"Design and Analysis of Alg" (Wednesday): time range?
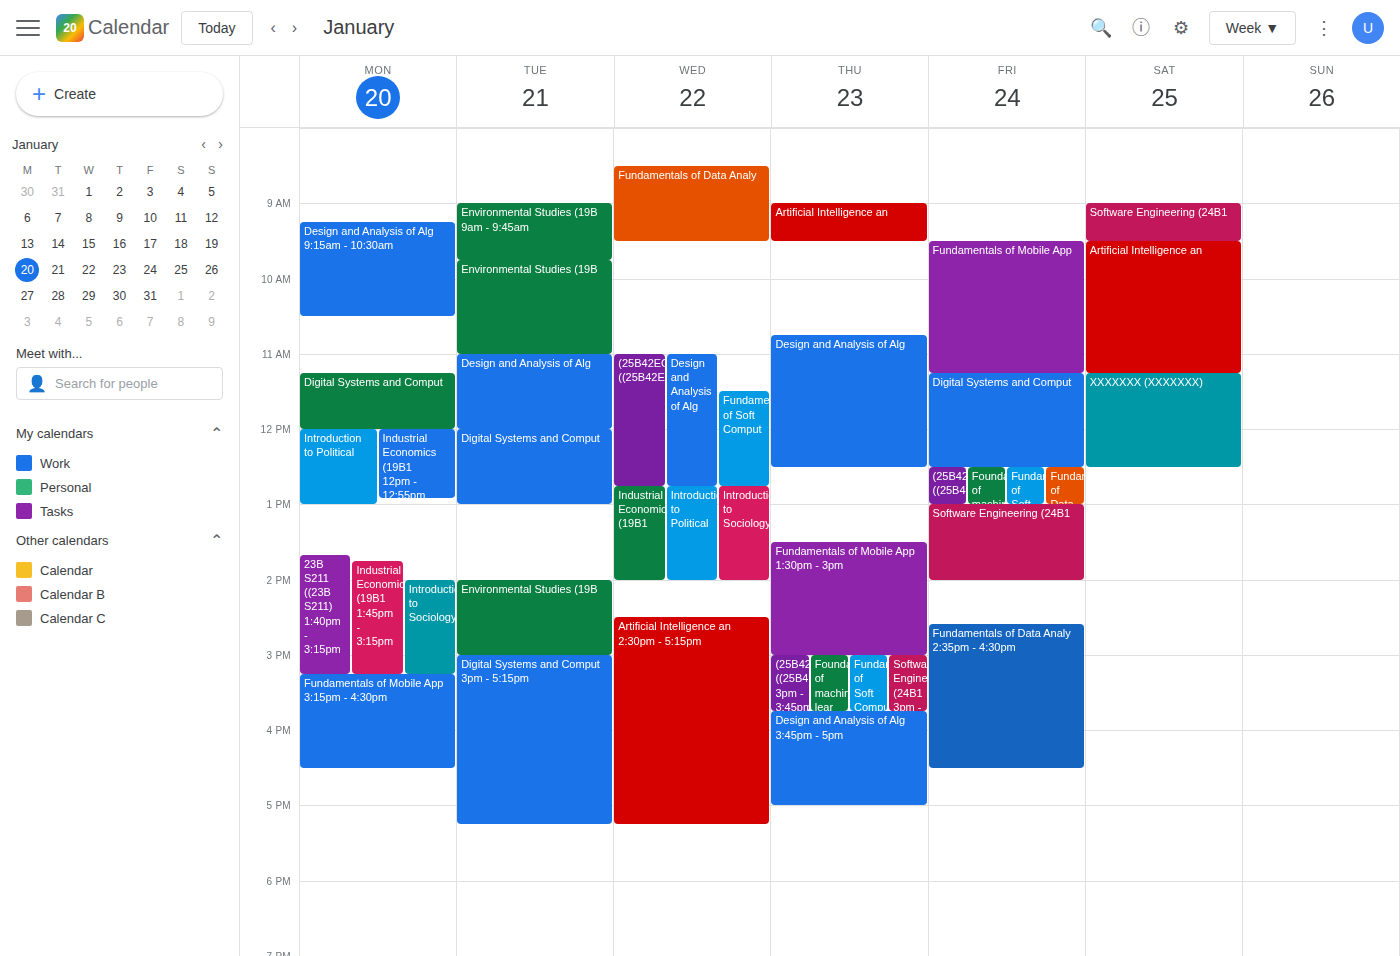
11:00 to 12:45